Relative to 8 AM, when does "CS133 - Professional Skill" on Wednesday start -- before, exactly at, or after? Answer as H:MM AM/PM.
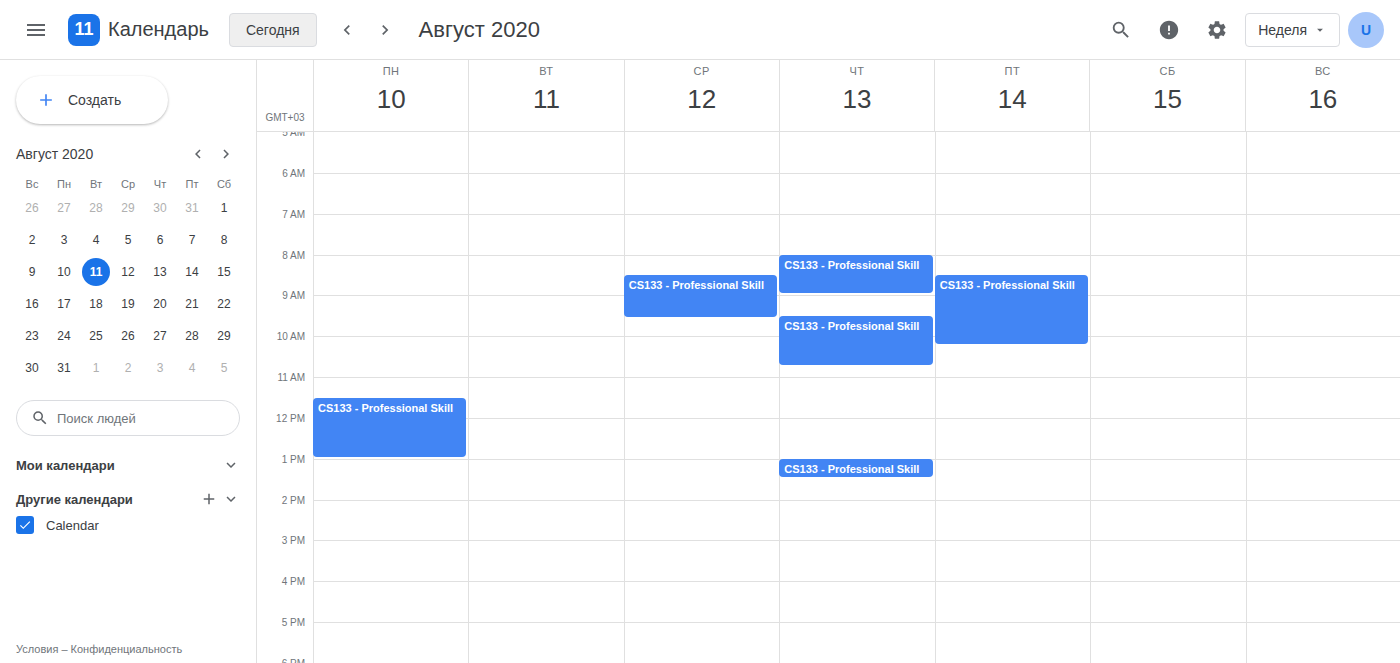
8:30 AM -- after 8 AM, 30 minutes below the 8 AM line.